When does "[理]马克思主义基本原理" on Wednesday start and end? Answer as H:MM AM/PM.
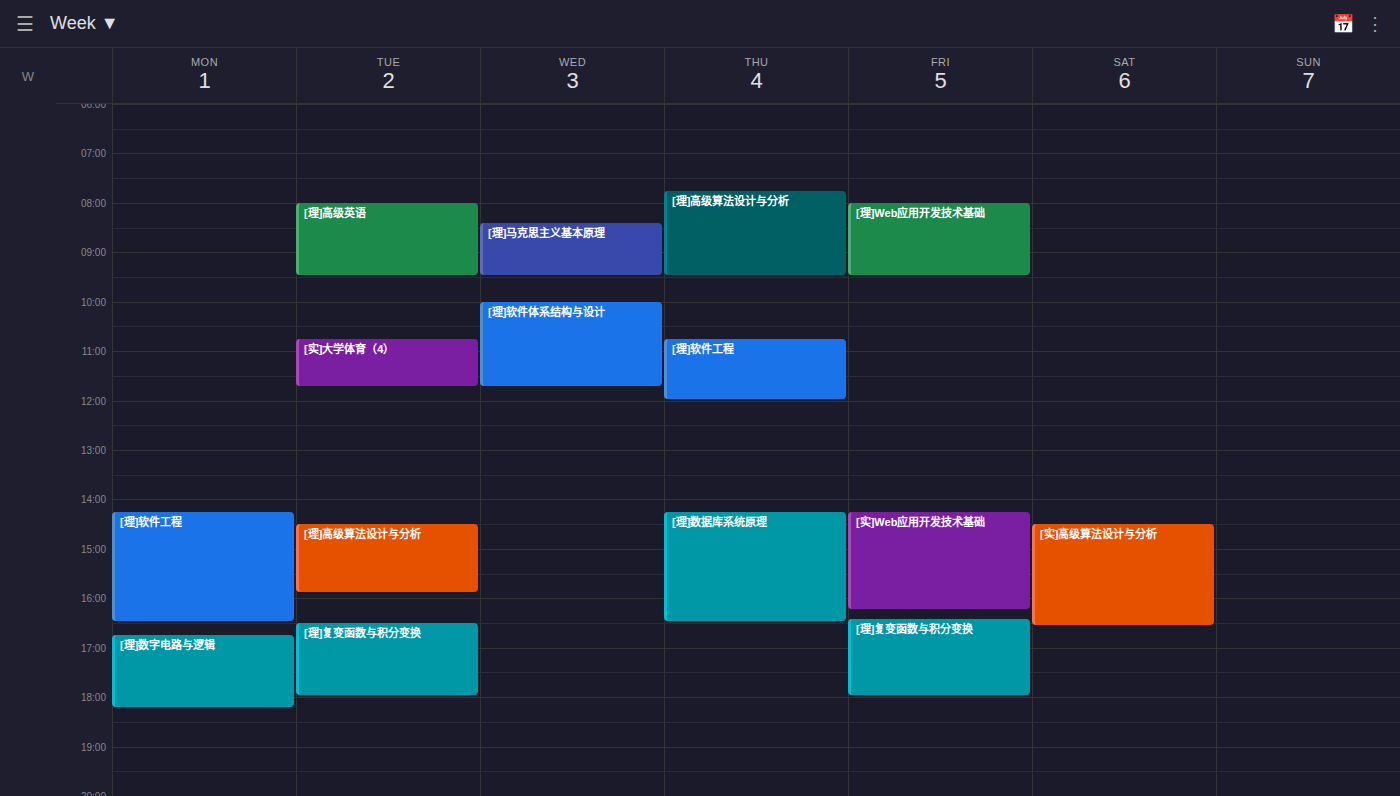
8:25 AM to 9:30 AM